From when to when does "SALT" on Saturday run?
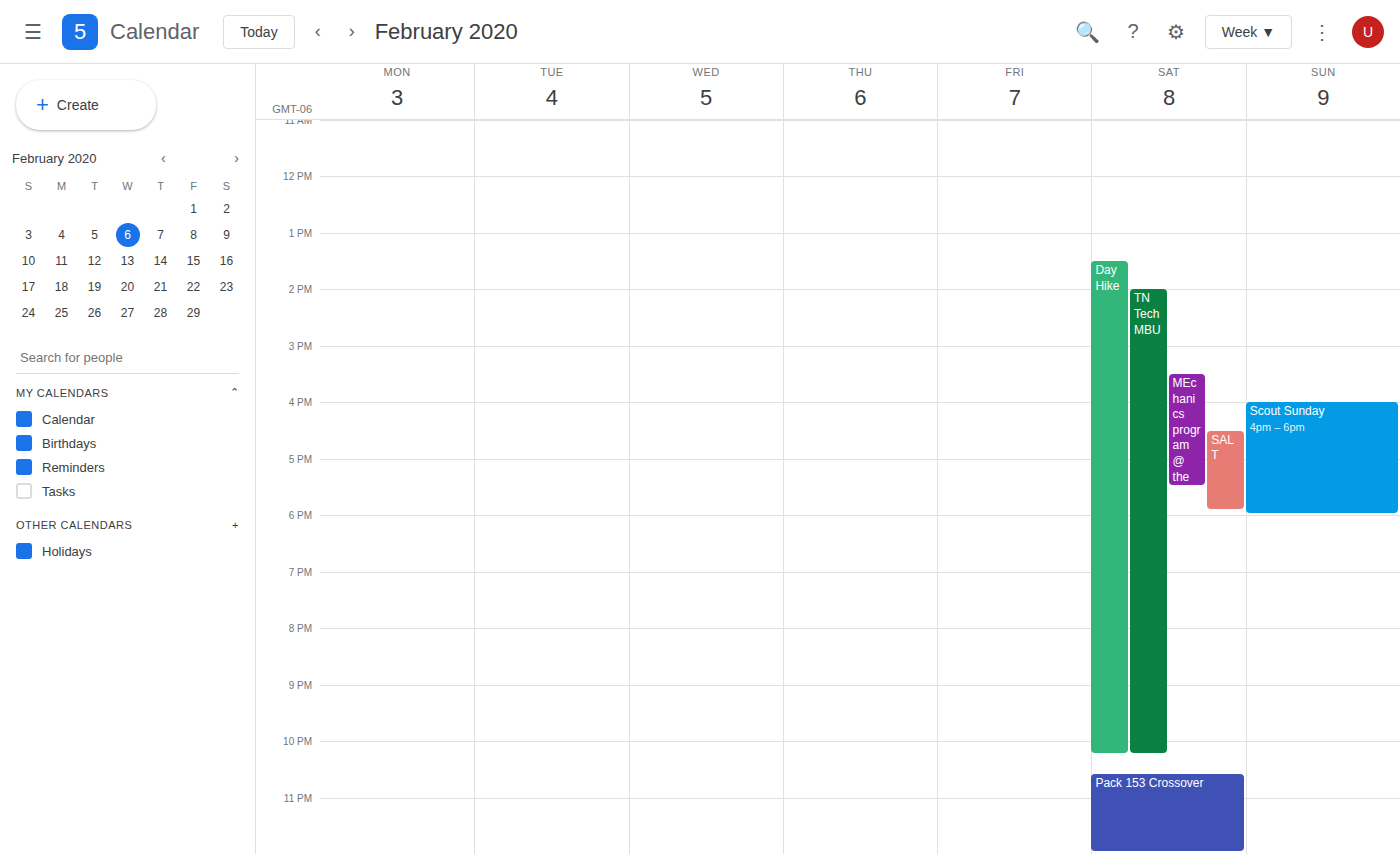
4:30 PM to 5:55 PM